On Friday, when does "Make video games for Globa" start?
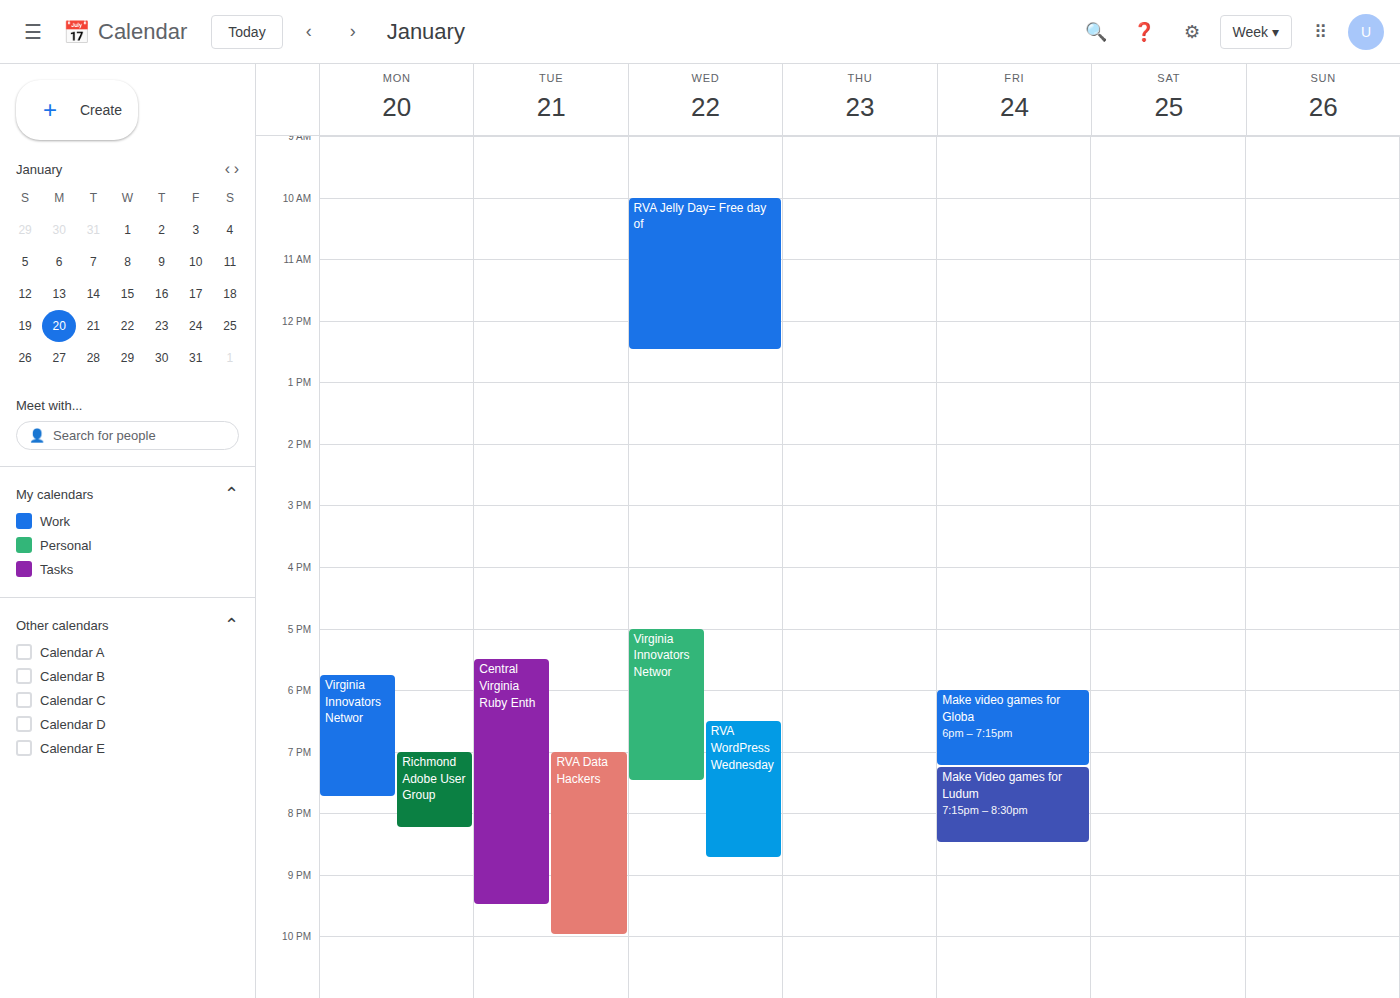
6:00 PM